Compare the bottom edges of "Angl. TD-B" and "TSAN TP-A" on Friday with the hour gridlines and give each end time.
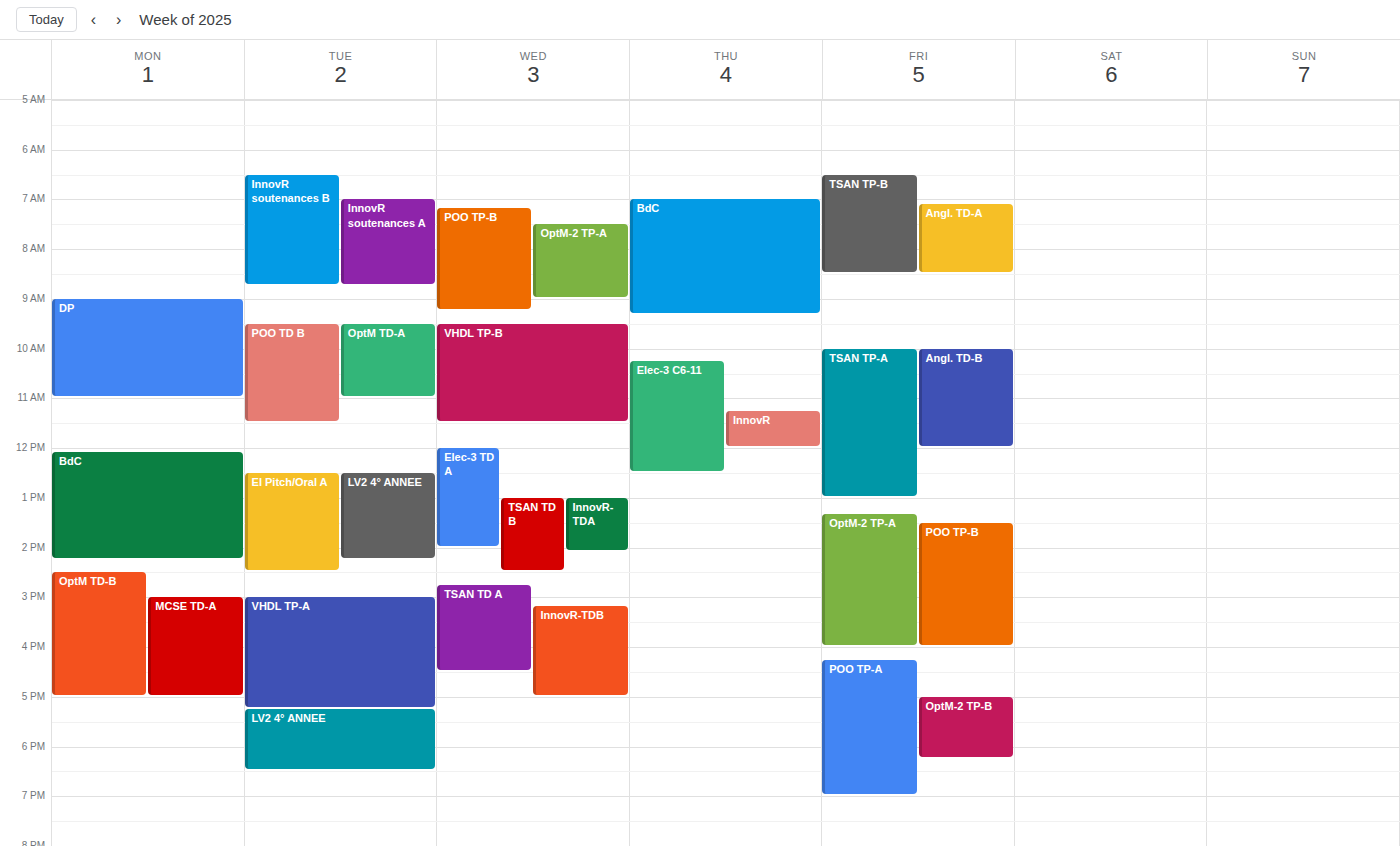
"Angl. TD-B": 12:00 PM, exactly on the 12 PM line. "TSAN TP-A": 1:00 PM, exactly on the 1 PM line.